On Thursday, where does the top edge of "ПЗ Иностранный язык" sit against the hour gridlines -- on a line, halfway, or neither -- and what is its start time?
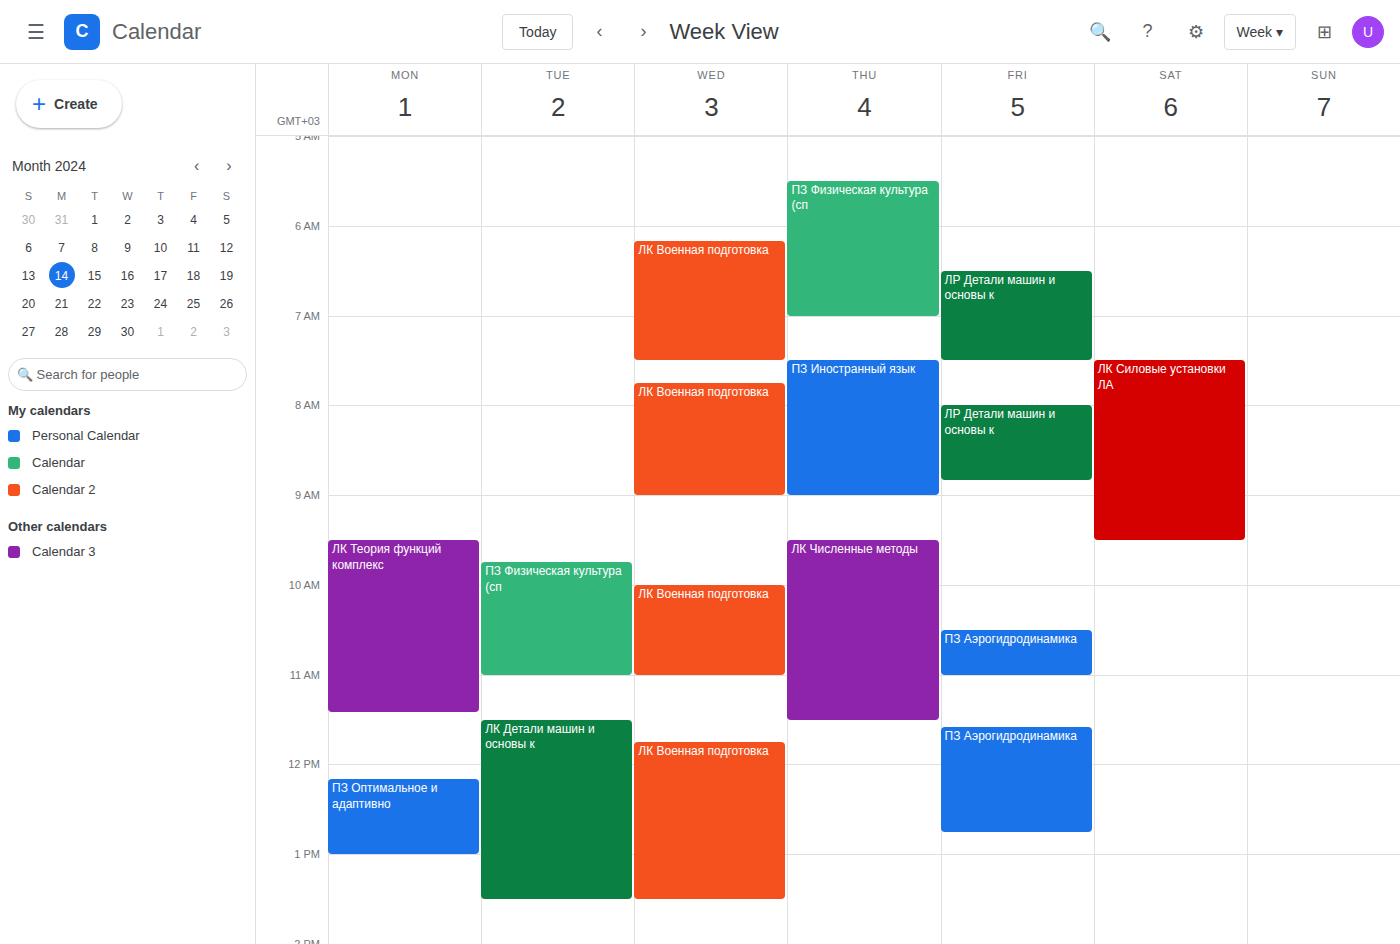
7:30 AM -- halfway between the 7 AM and 8 AM lines.